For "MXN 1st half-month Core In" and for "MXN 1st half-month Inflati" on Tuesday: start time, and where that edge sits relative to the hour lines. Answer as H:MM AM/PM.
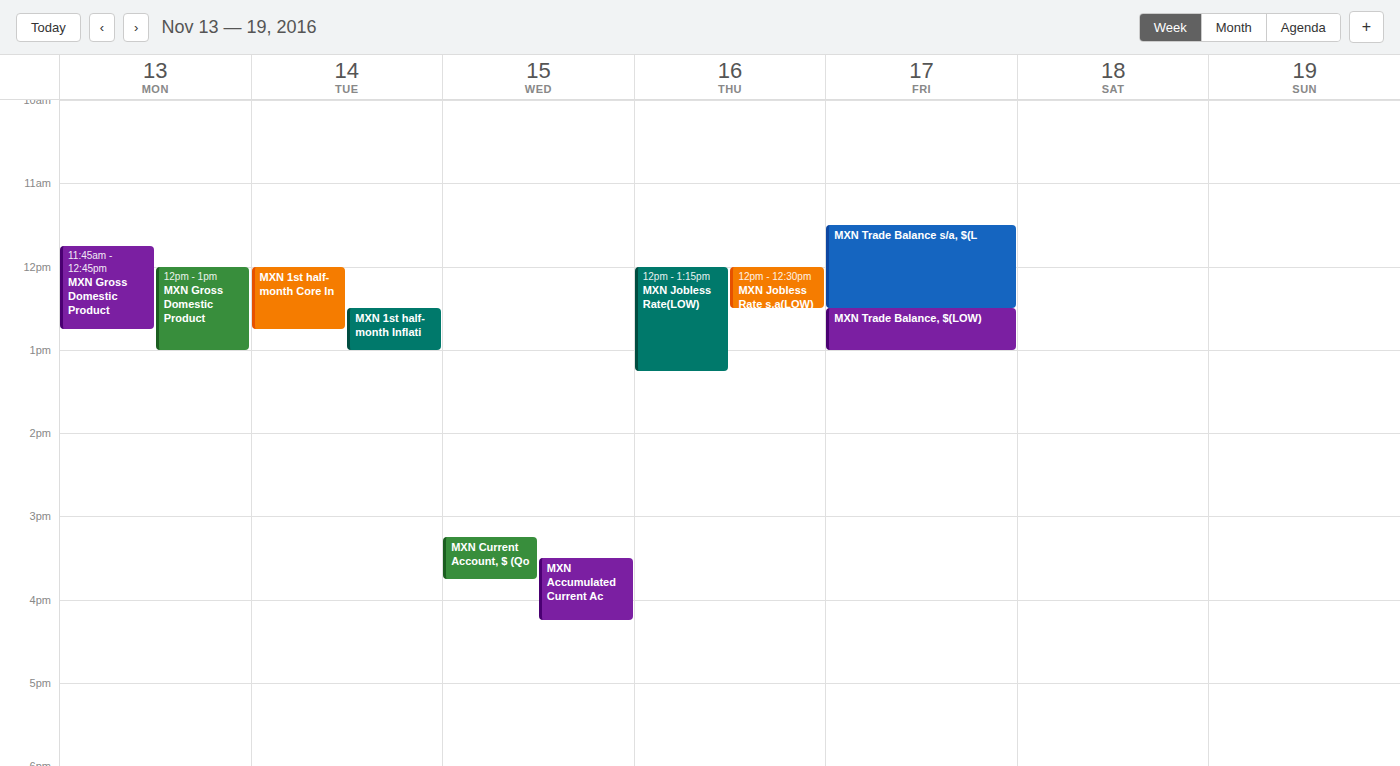
"MXN 1st half-month Core In": 12:00 PM, exactly on the 12 PM line. "MXN 1st half-month Inflati": 12:30 PM, halfway between the 12 PM and 1 PM lines.